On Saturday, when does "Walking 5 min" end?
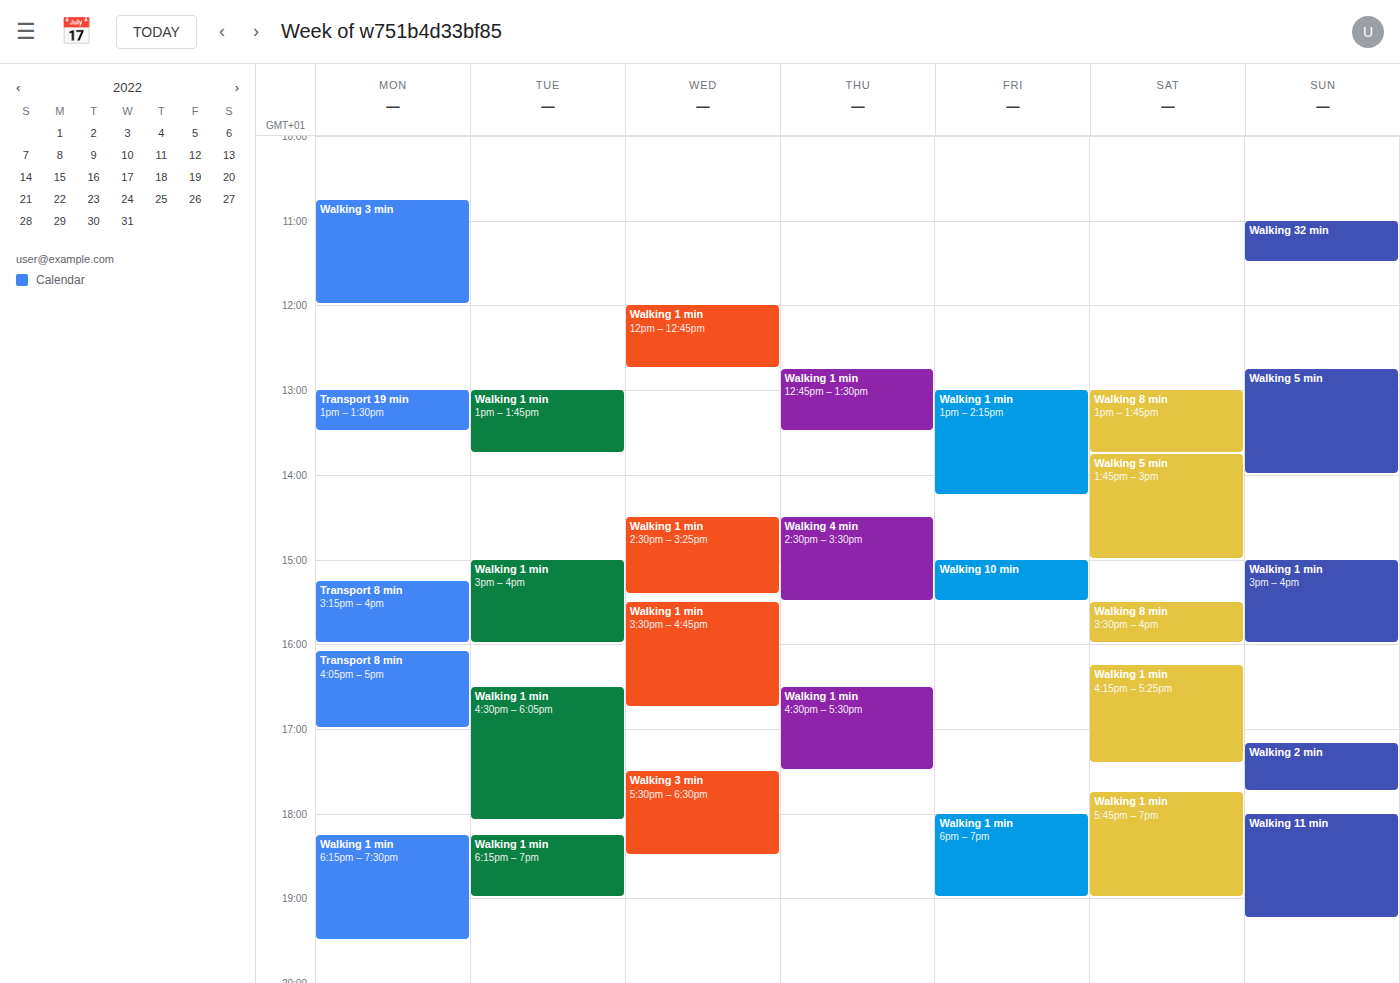
3:00 PM